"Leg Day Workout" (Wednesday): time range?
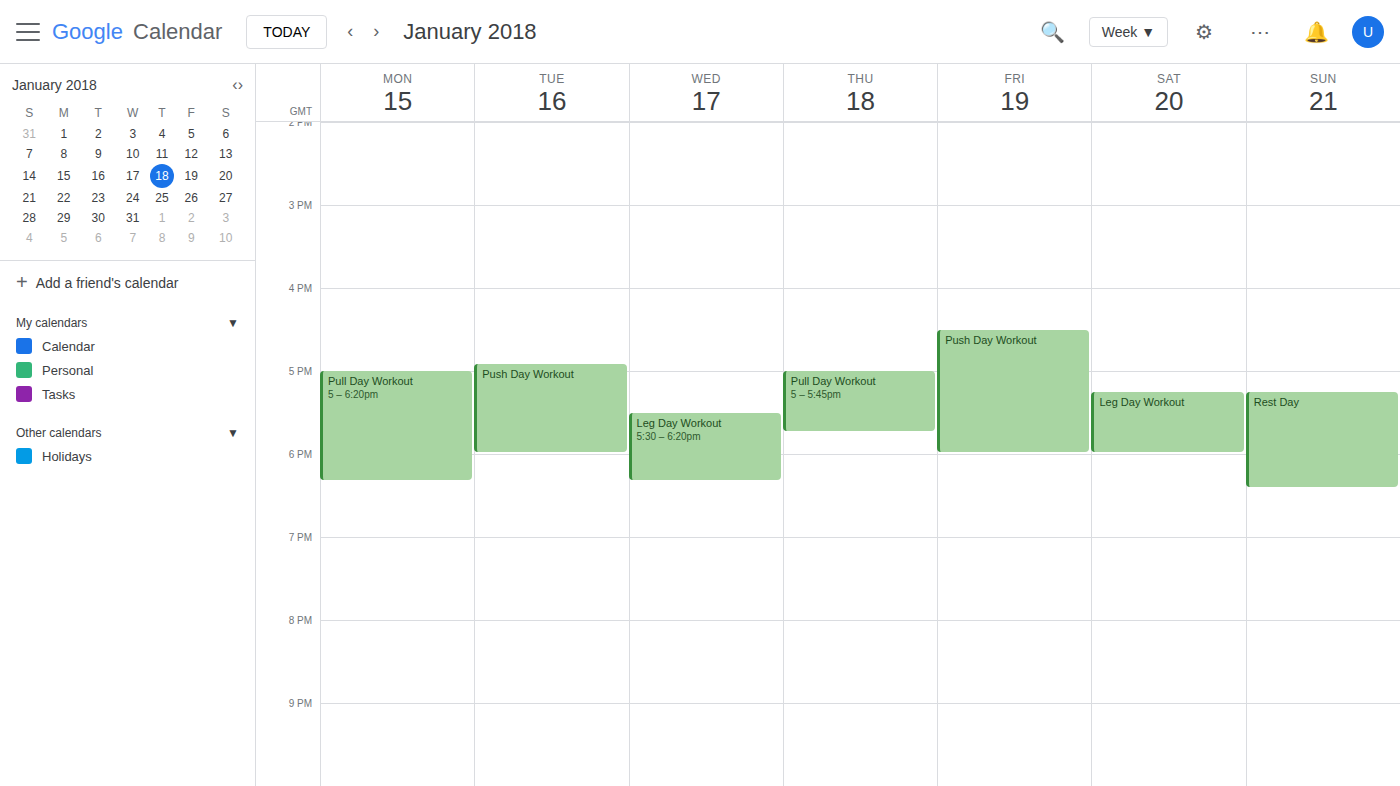
5:30 PM to 6:20 PM